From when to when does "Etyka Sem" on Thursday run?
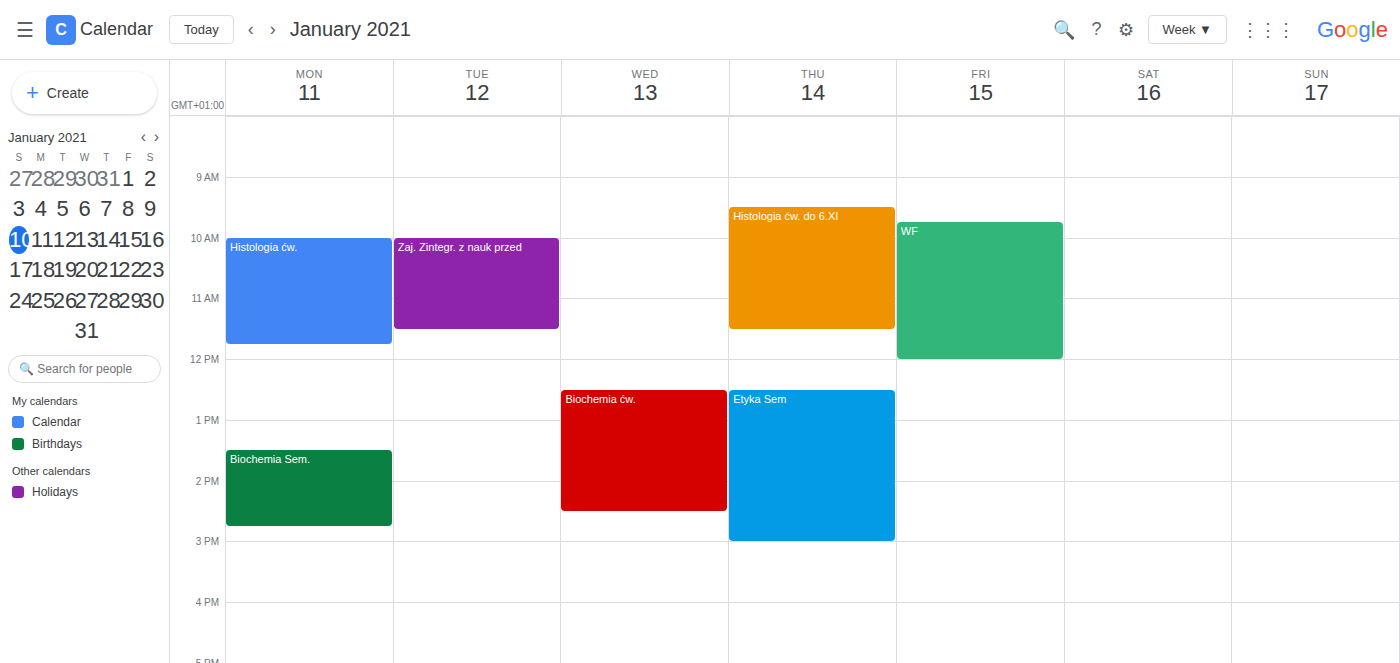
12:30 PM to 3:00 PM